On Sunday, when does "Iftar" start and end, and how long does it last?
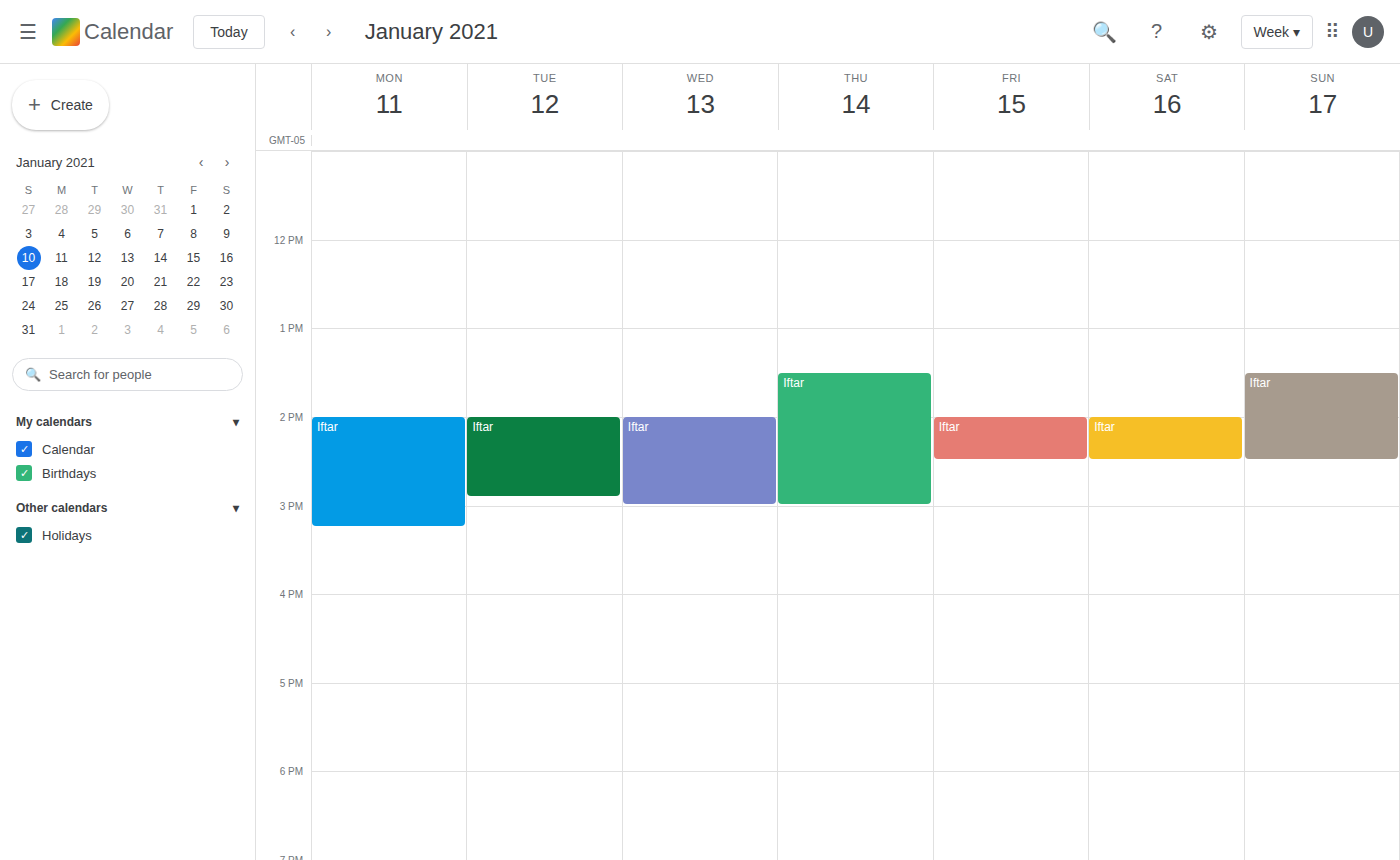
1:30 PM to 2:30 PM, 1 hour